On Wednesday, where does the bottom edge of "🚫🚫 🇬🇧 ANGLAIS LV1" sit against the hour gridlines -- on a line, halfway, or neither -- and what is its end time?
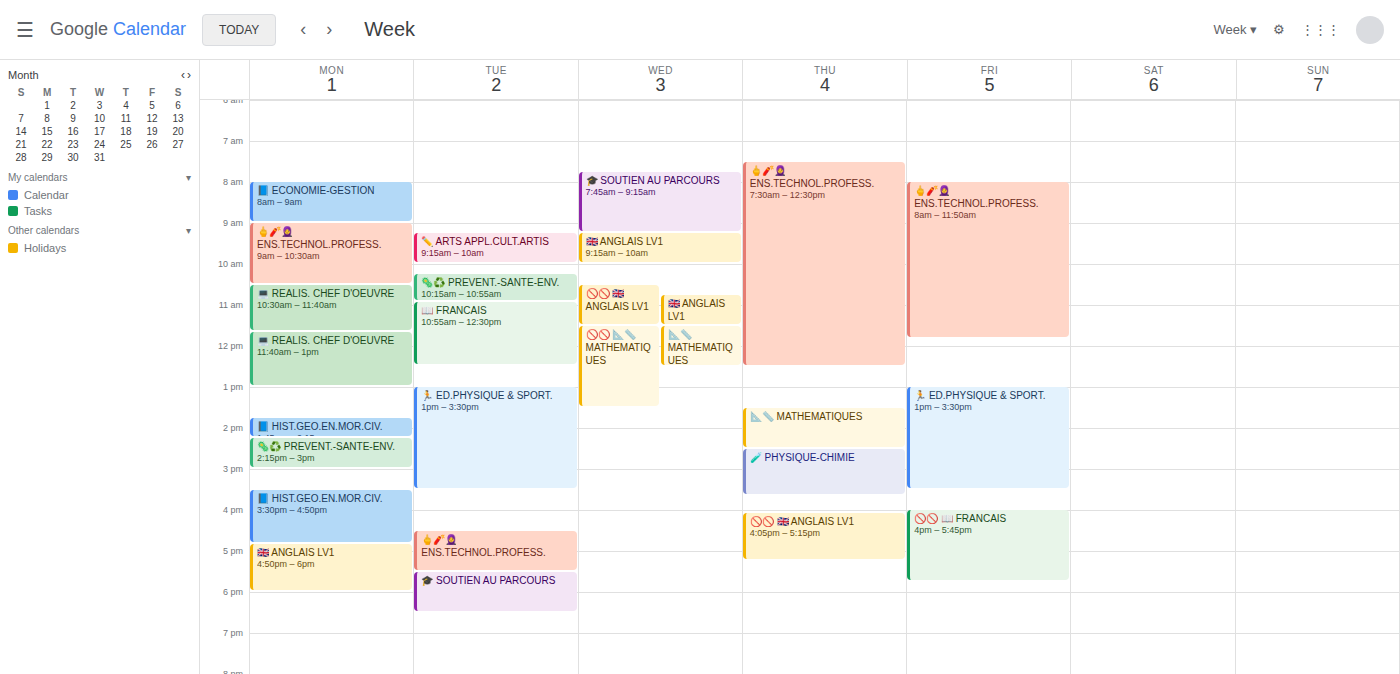
11:30 AM -- halfway between the 11 AM and 12 PM lines.